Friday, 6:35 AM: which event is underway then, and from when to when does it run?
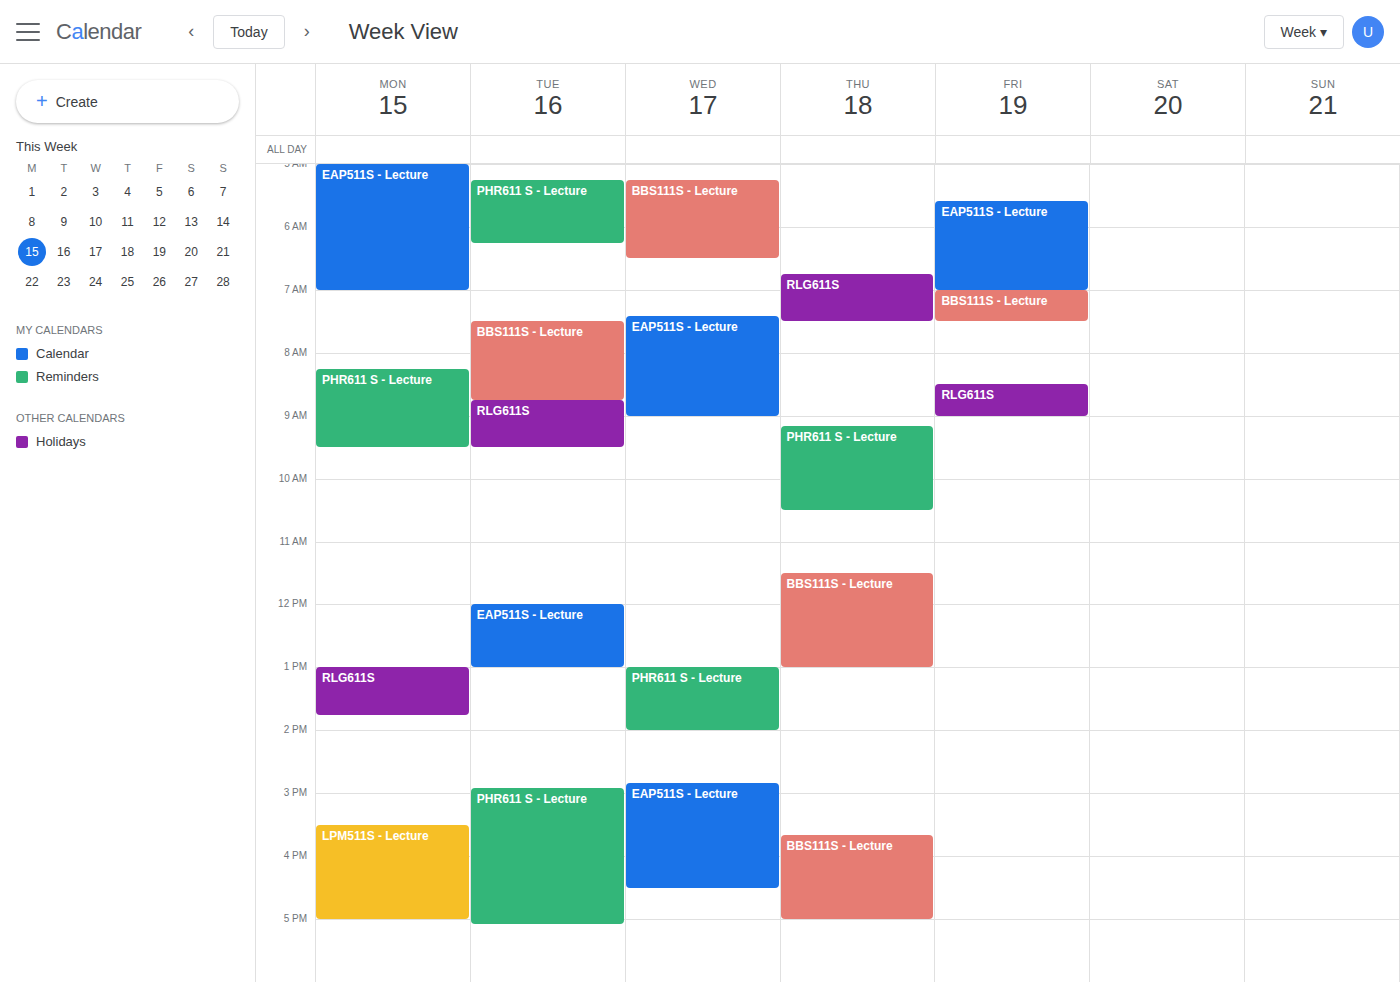
"EAP511S - Lecture", 5:35 AM to 7:00 AM